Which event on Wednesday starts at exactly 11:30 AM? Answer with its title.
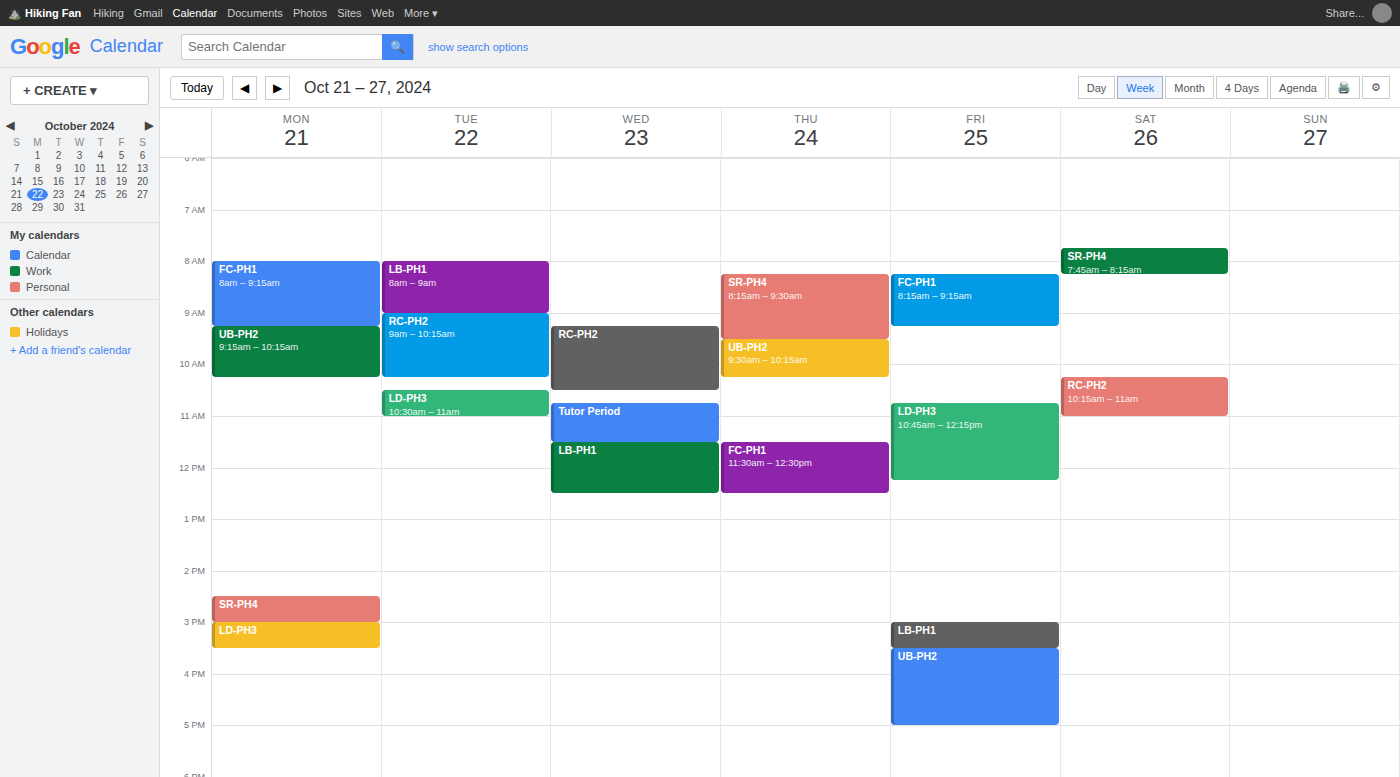
"LB-PH1"